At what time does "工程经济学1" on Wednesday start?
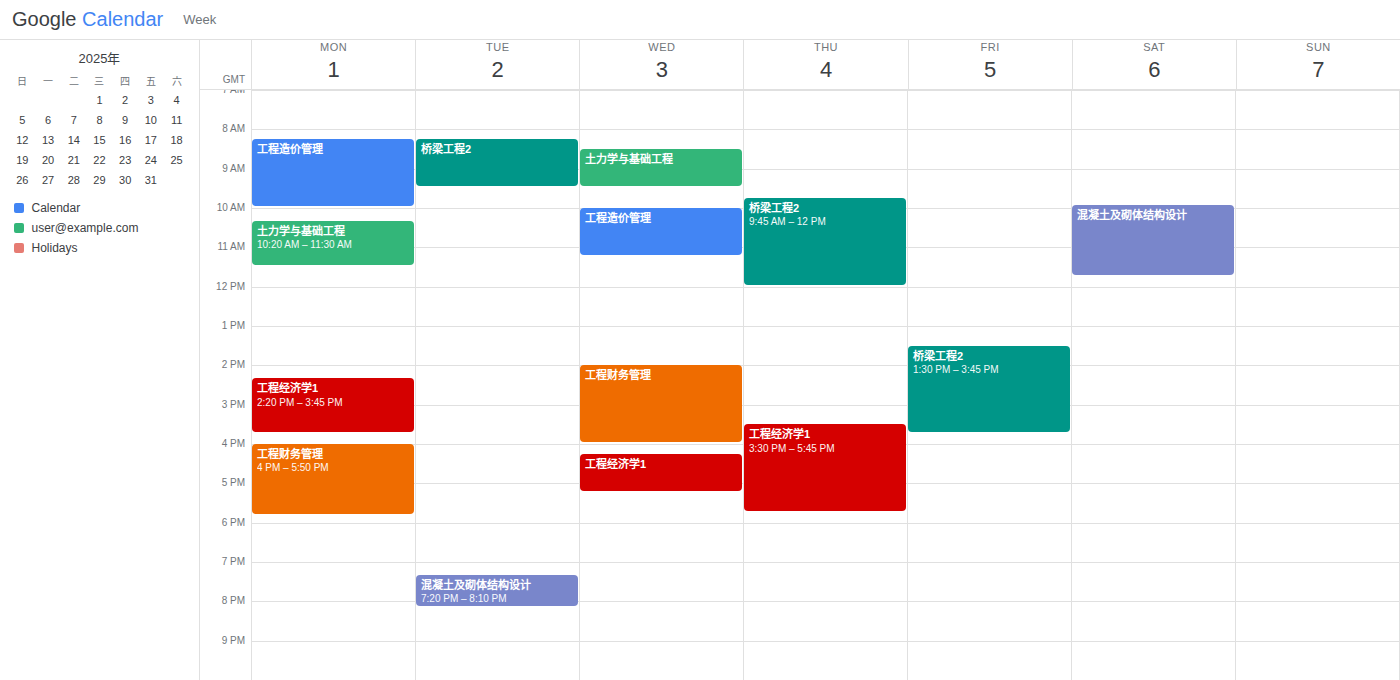
16:15